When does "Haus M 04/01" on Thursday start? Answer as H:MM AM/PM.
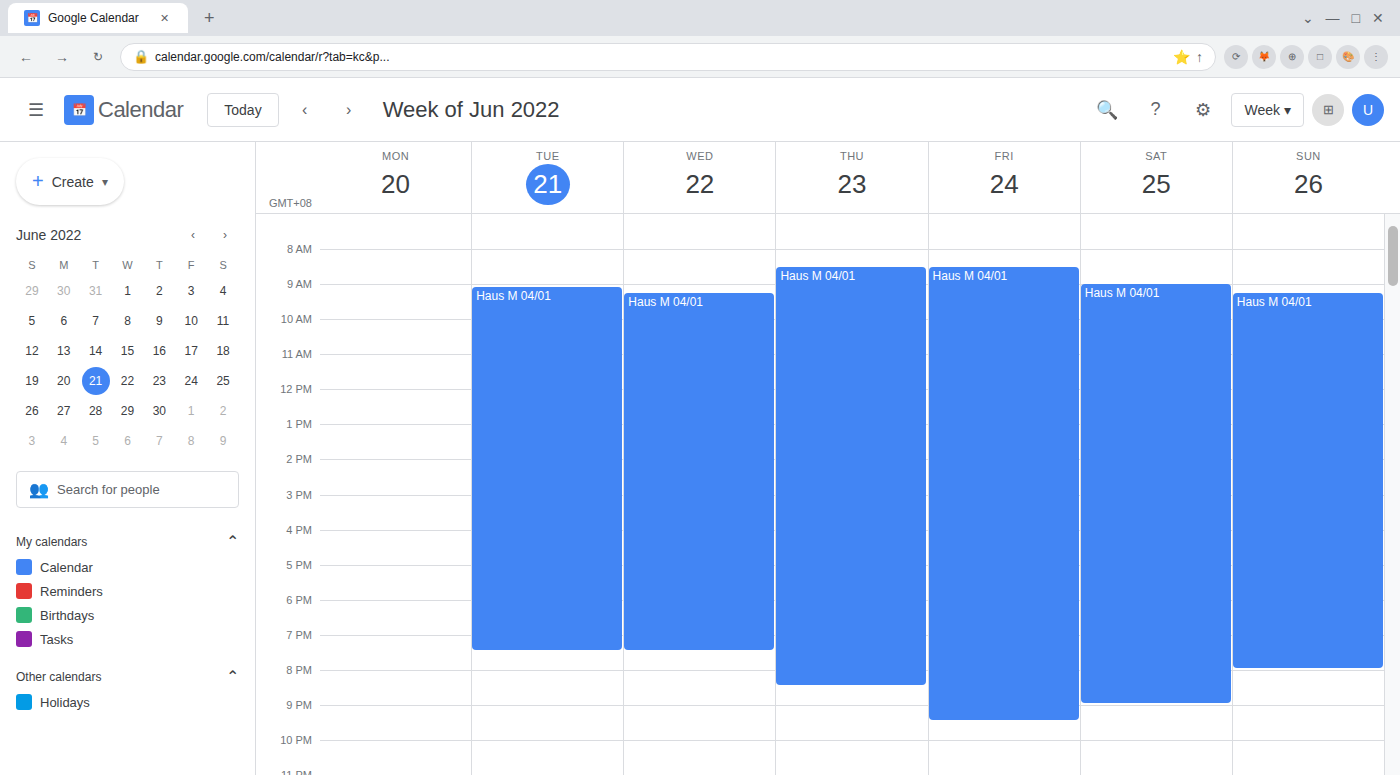
8:30 AM